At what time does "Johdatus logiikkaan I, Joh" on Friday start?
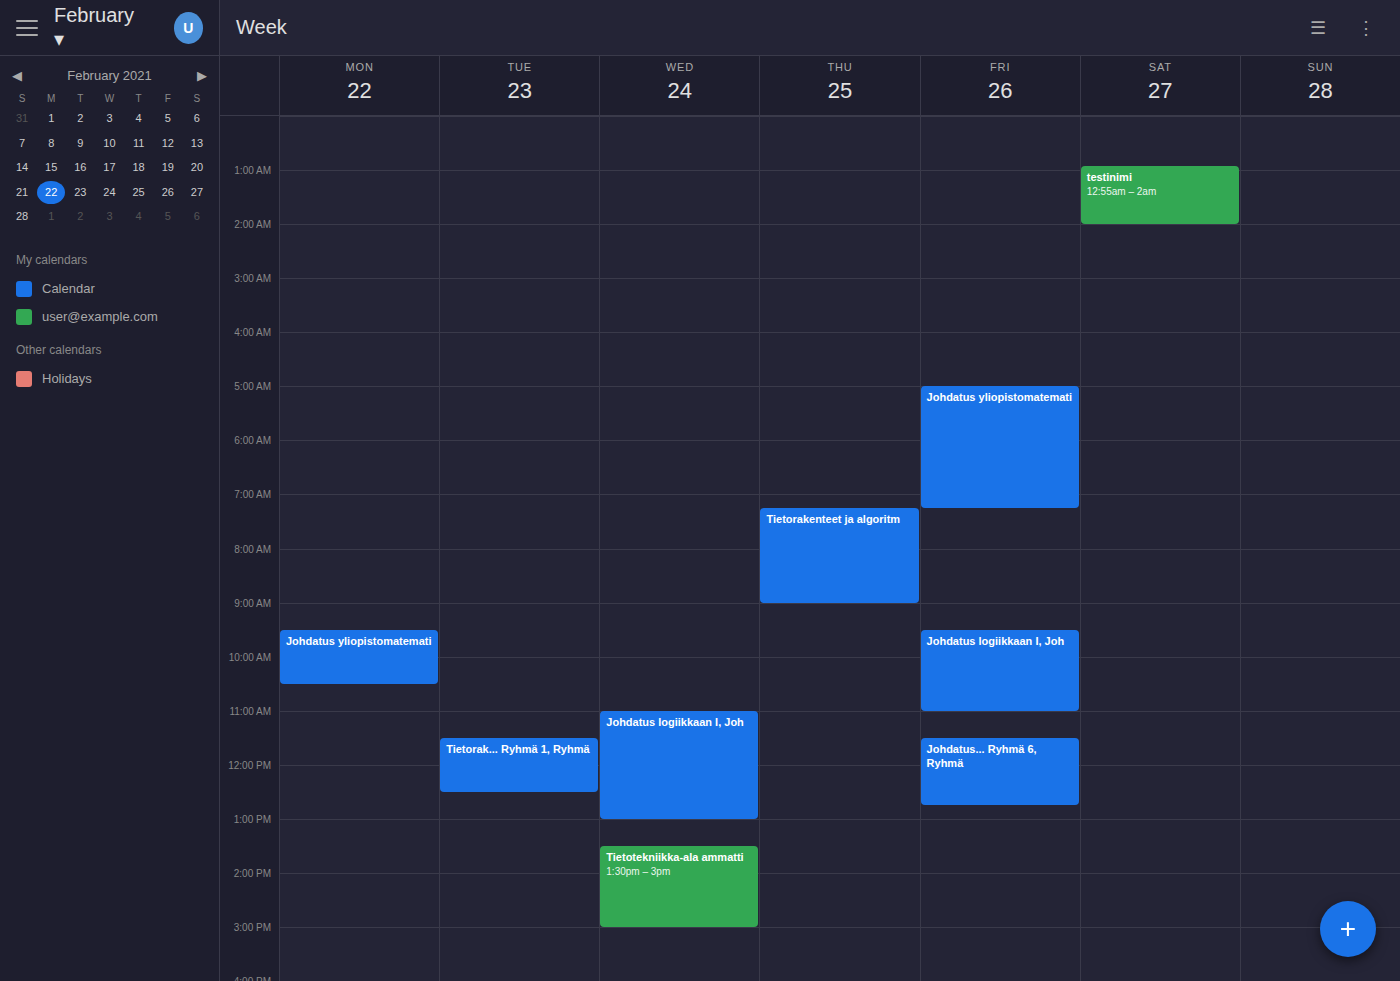
09:30